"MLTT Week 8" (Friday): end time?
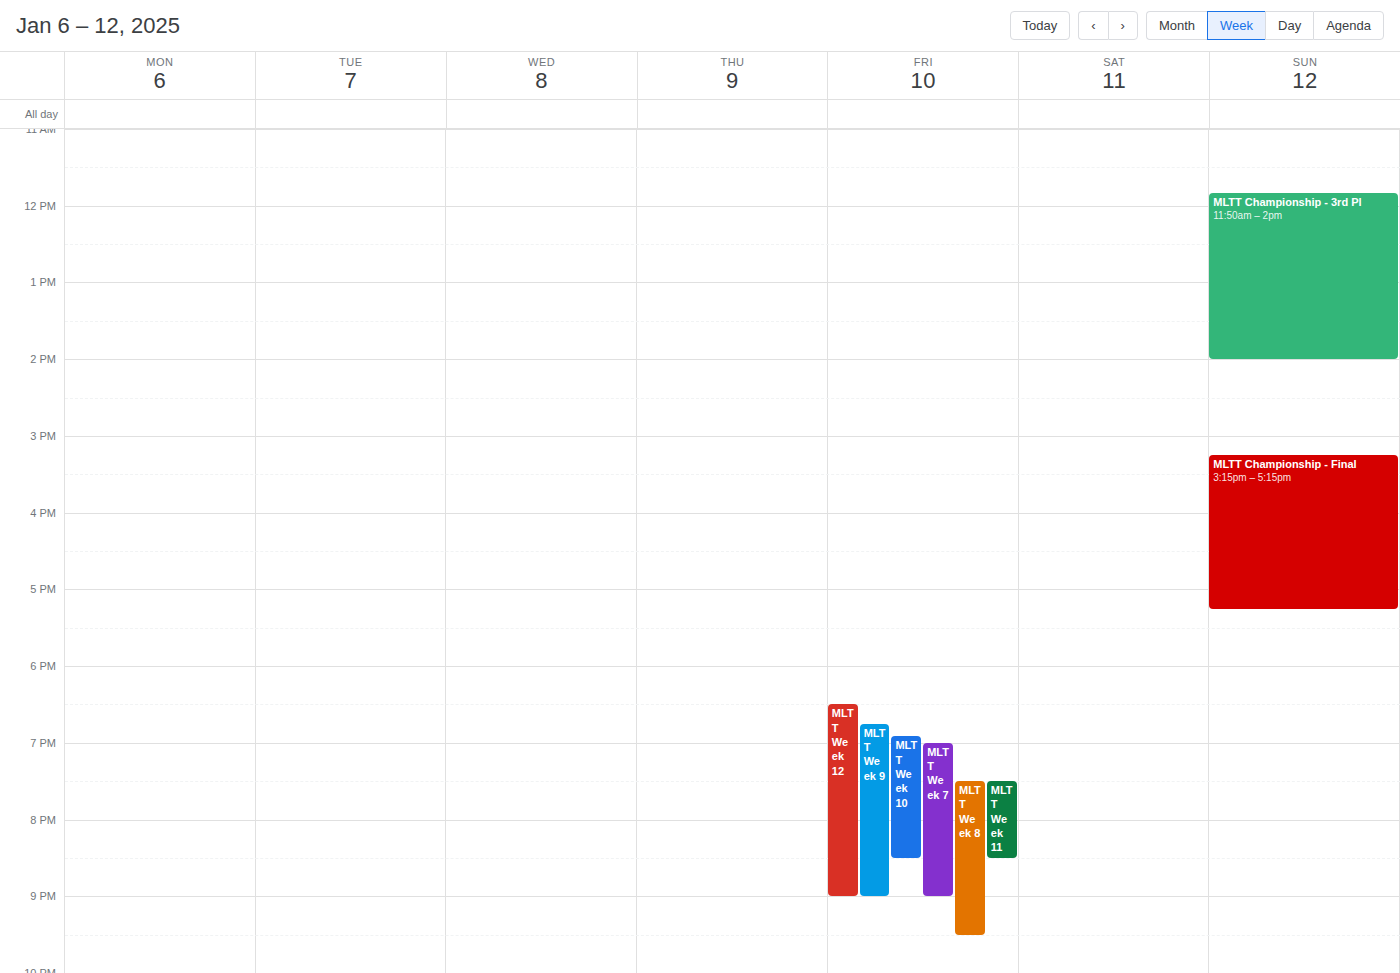
21:30